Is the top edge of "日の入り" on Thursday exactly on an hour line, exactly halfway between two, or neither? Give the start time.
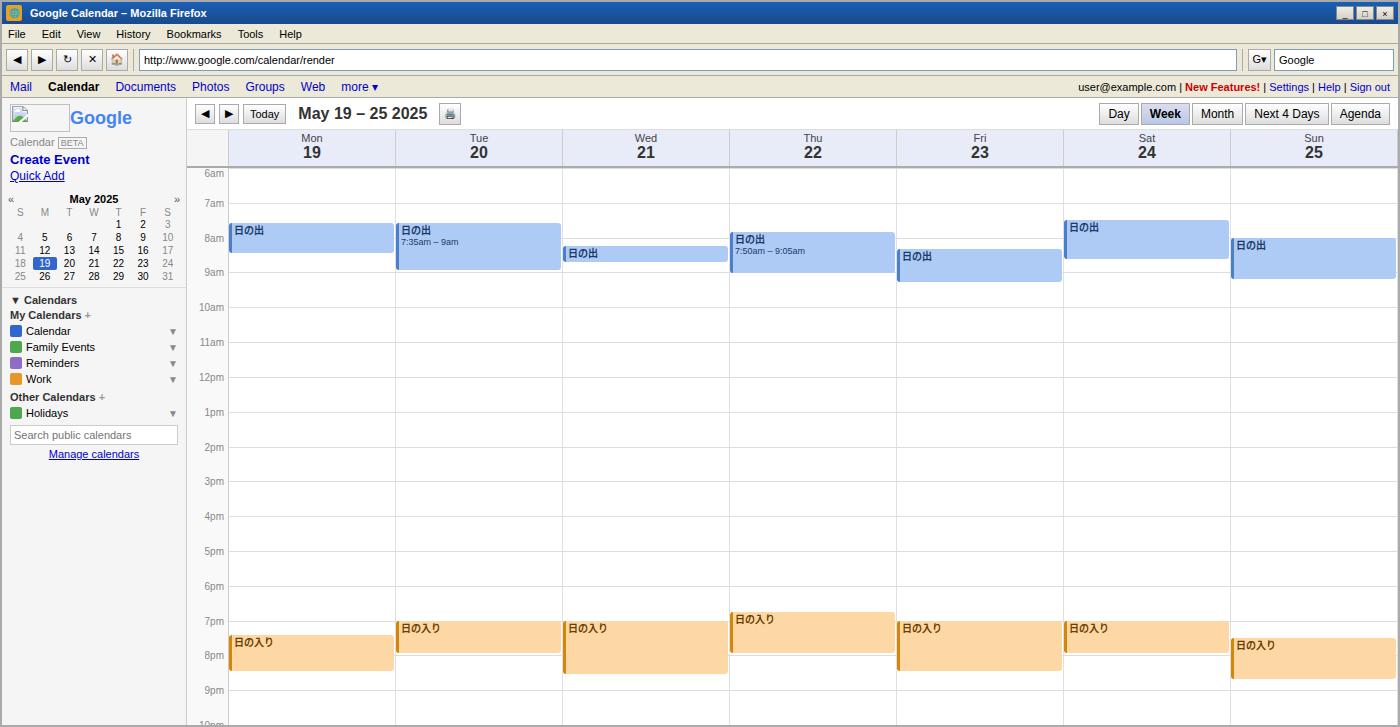
6:45 PM -- neither: three quarters of the way from the 6 PM line to the 7 PM line.